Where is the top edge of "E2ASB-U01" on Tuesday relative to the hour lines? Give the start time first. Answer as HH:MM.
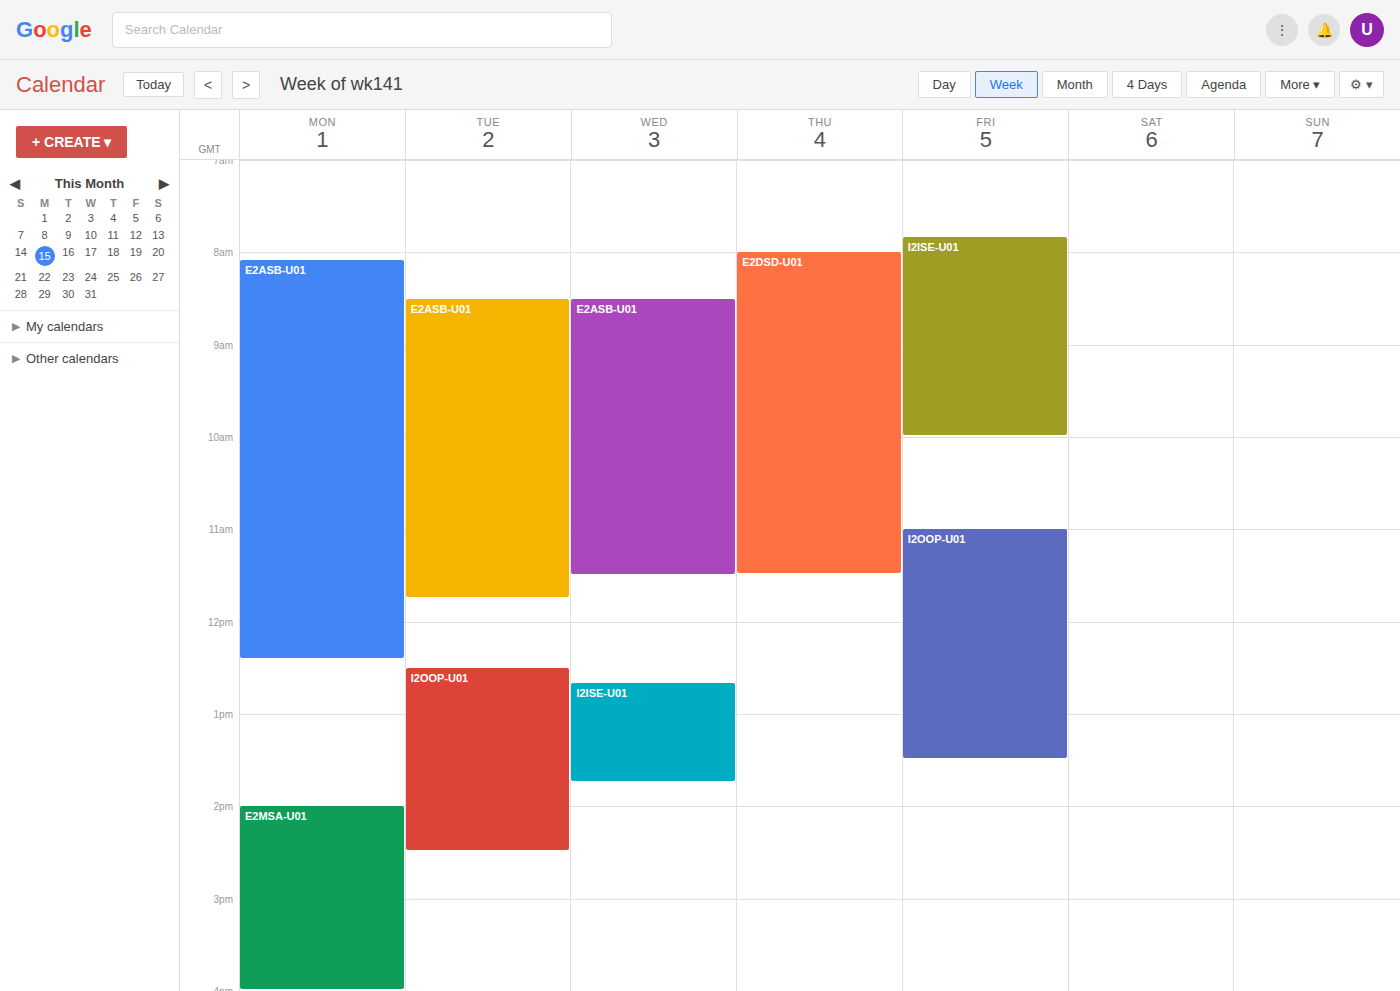
08:30 -- halfway between the 08:00 and 09:00 lines.